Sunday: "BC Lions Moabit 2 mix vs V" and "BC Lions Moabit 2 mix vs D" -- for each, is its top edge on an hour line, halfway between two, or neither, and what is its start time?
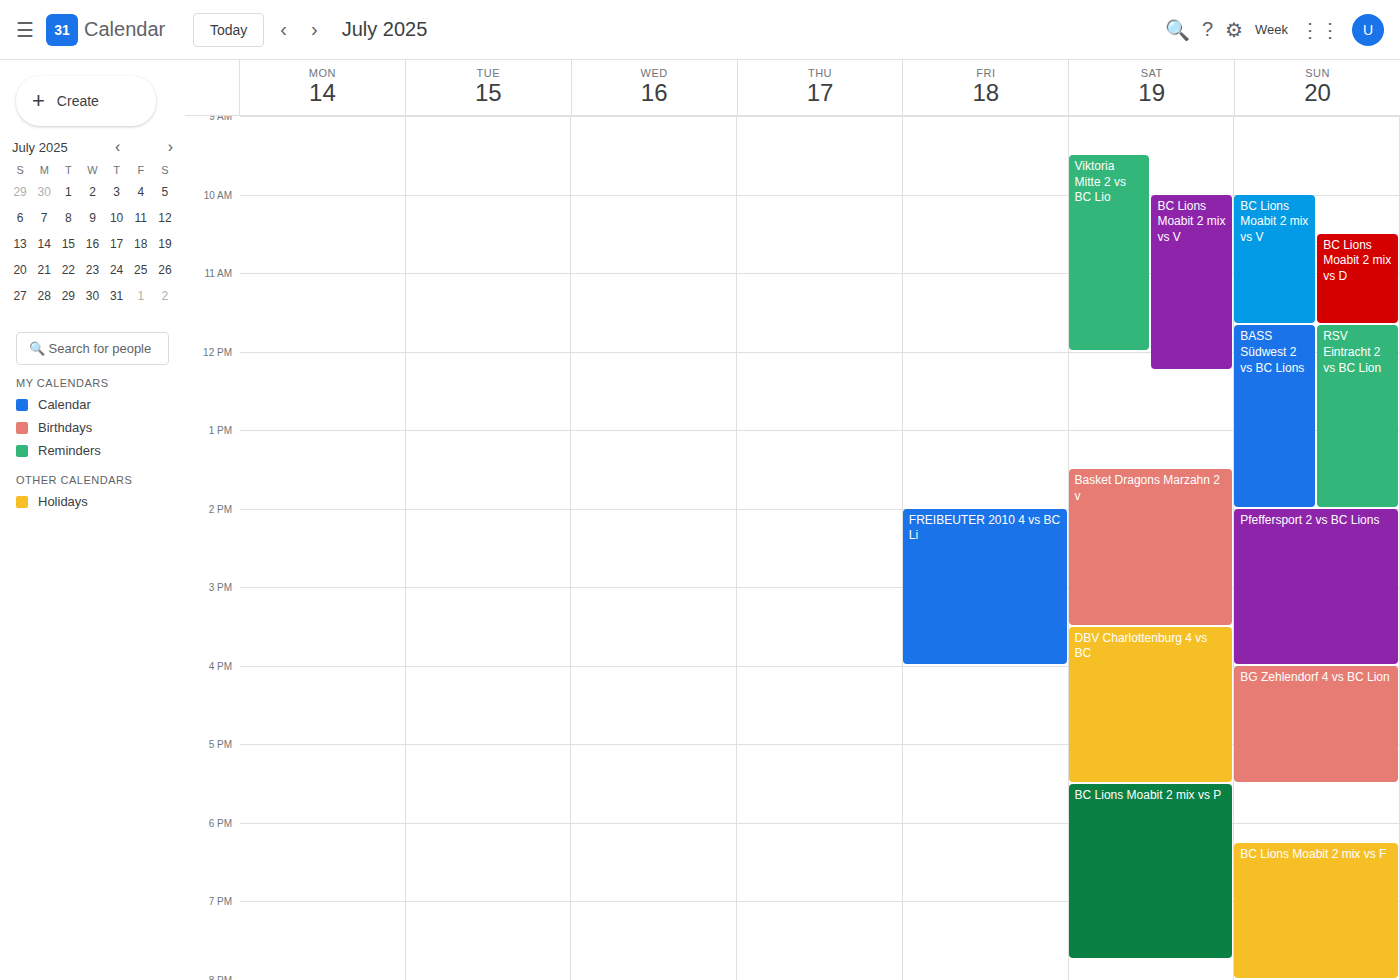
"BC Lions Moabit 2 mix vs V": 10:00 AM, exactly on the 10 AM line. "BC Lions Moabit 2 mix vs D": 10:30 AM, halfway between the 10 AM and 11 AM lines.